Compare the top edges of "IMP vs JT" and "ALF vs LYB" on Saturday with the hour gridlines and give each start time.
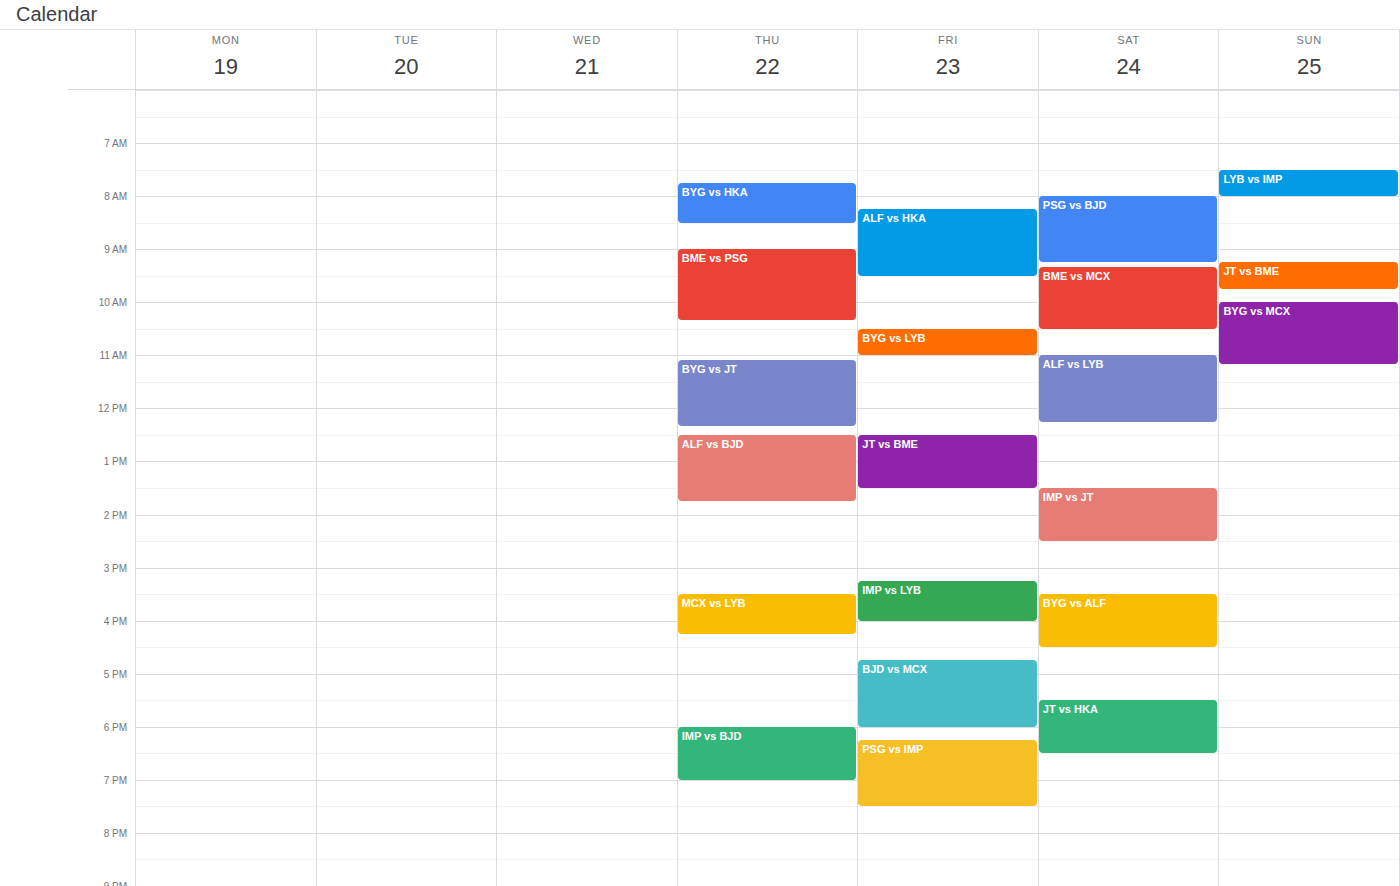
"IMP vs JT": 13:30, halfway between the 13:00 and 14:00 lines. "ALF vs LYB": 11:00, exactly on the 11:00 line.